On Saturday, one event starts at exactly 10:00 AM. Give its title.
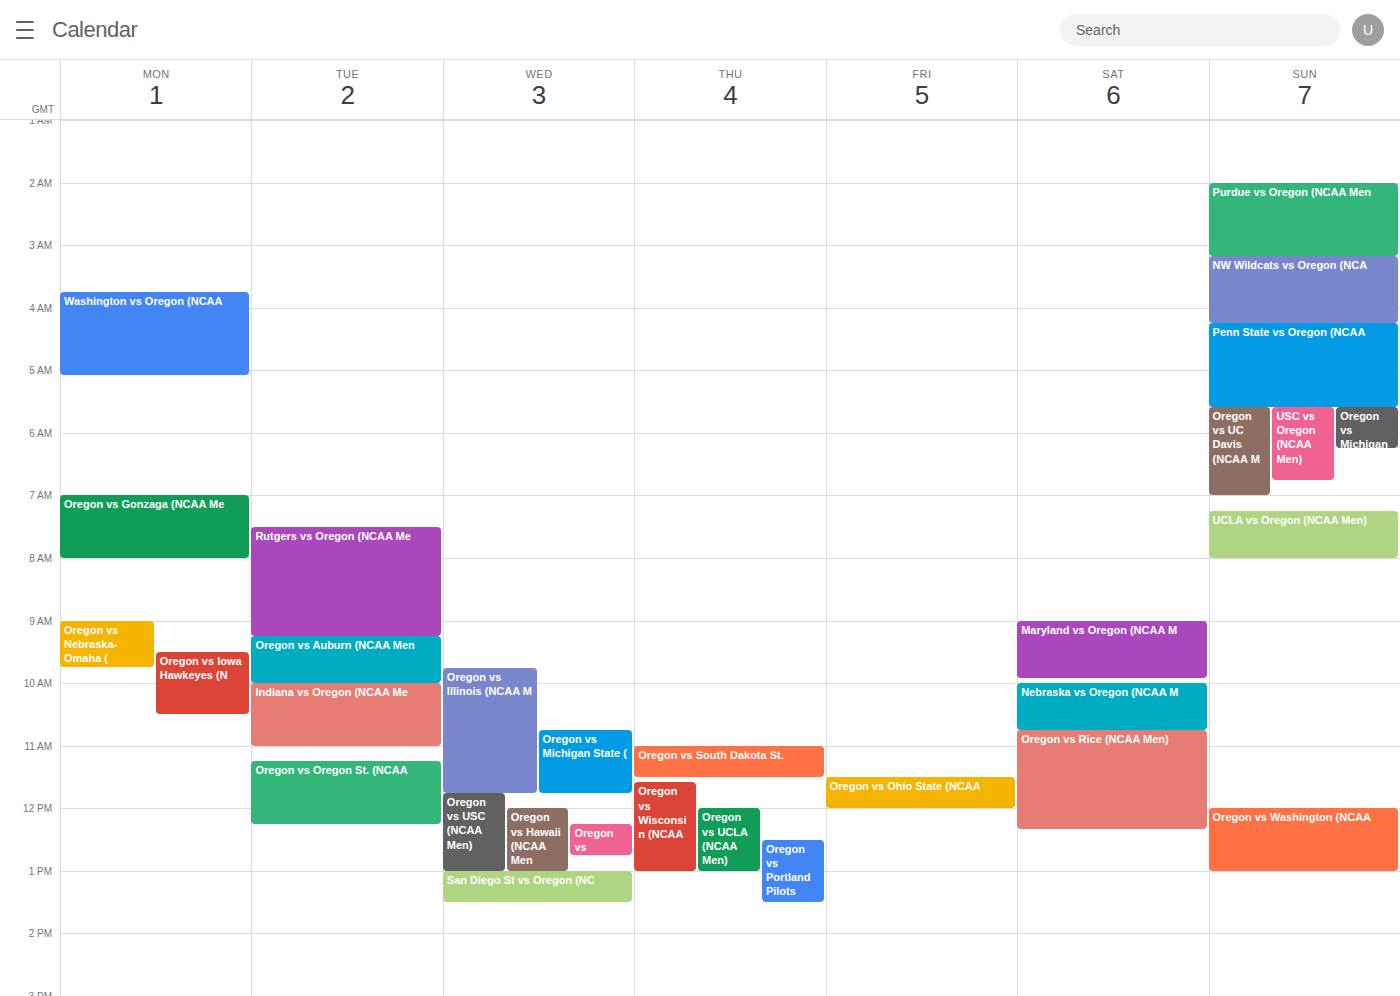
"Nebraska vs Oregon (NCAA M"